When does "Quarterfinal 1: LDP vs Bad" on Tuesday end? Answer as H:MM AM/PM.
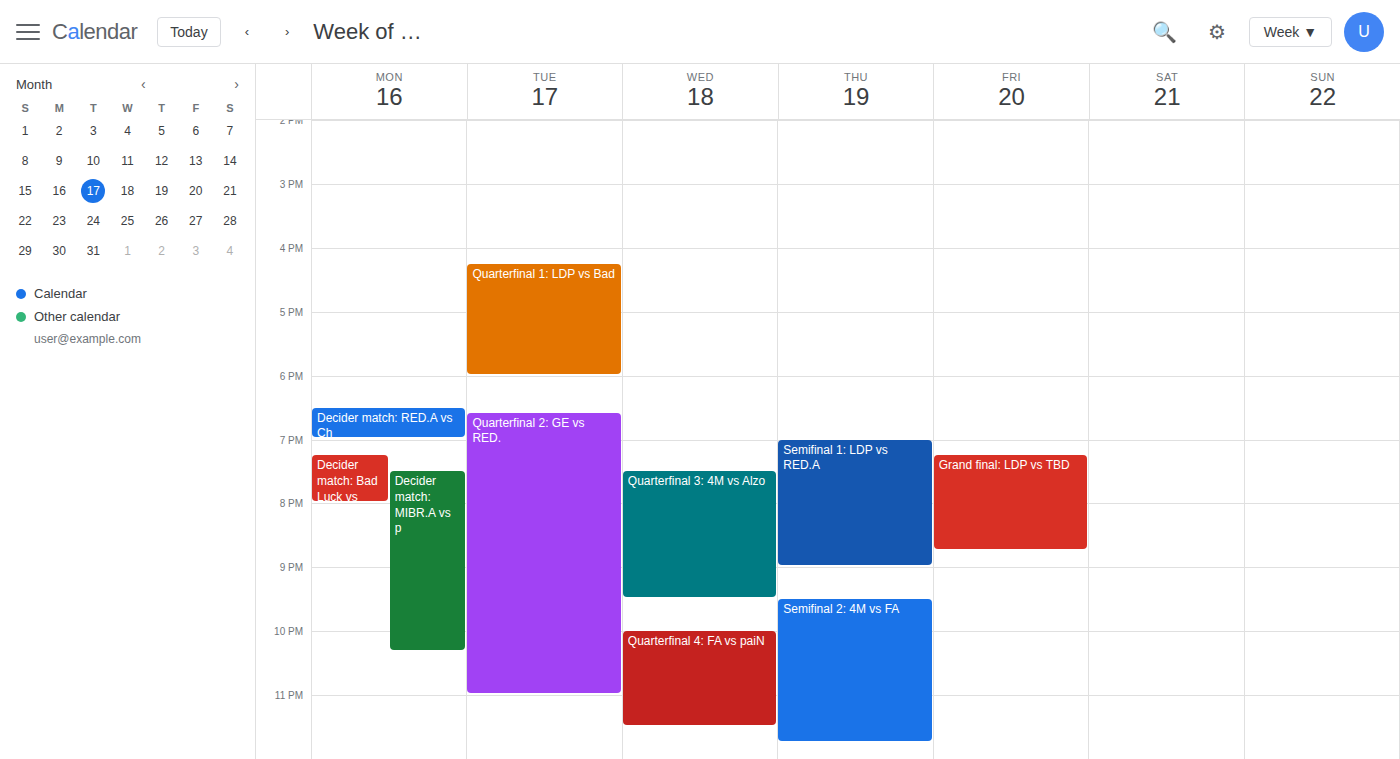
6:00 PM